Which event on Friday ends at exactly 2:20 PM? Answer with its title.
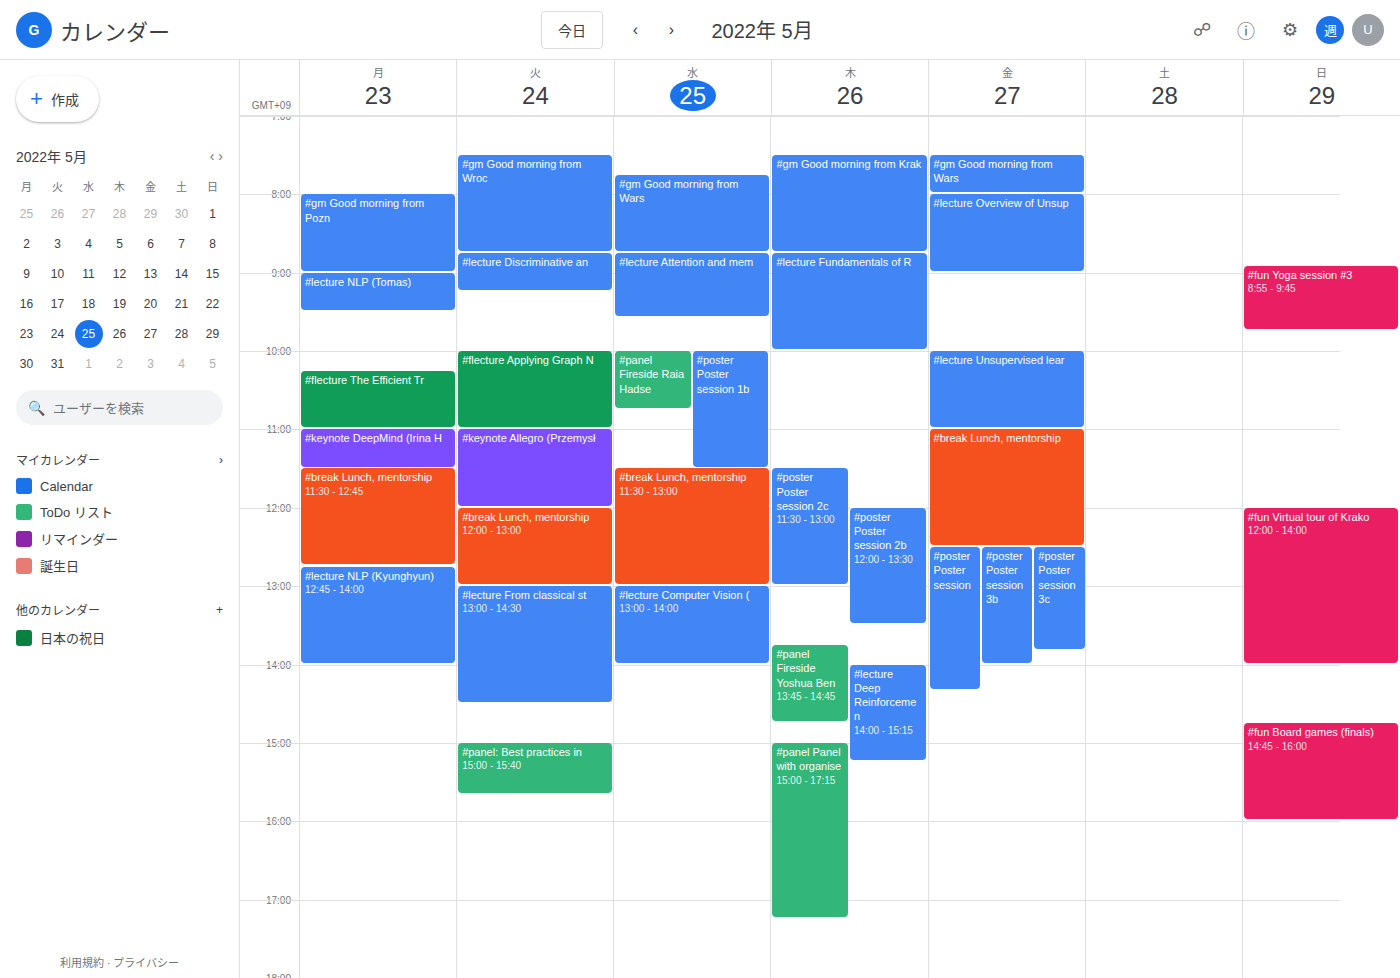
"#poster Poster session"